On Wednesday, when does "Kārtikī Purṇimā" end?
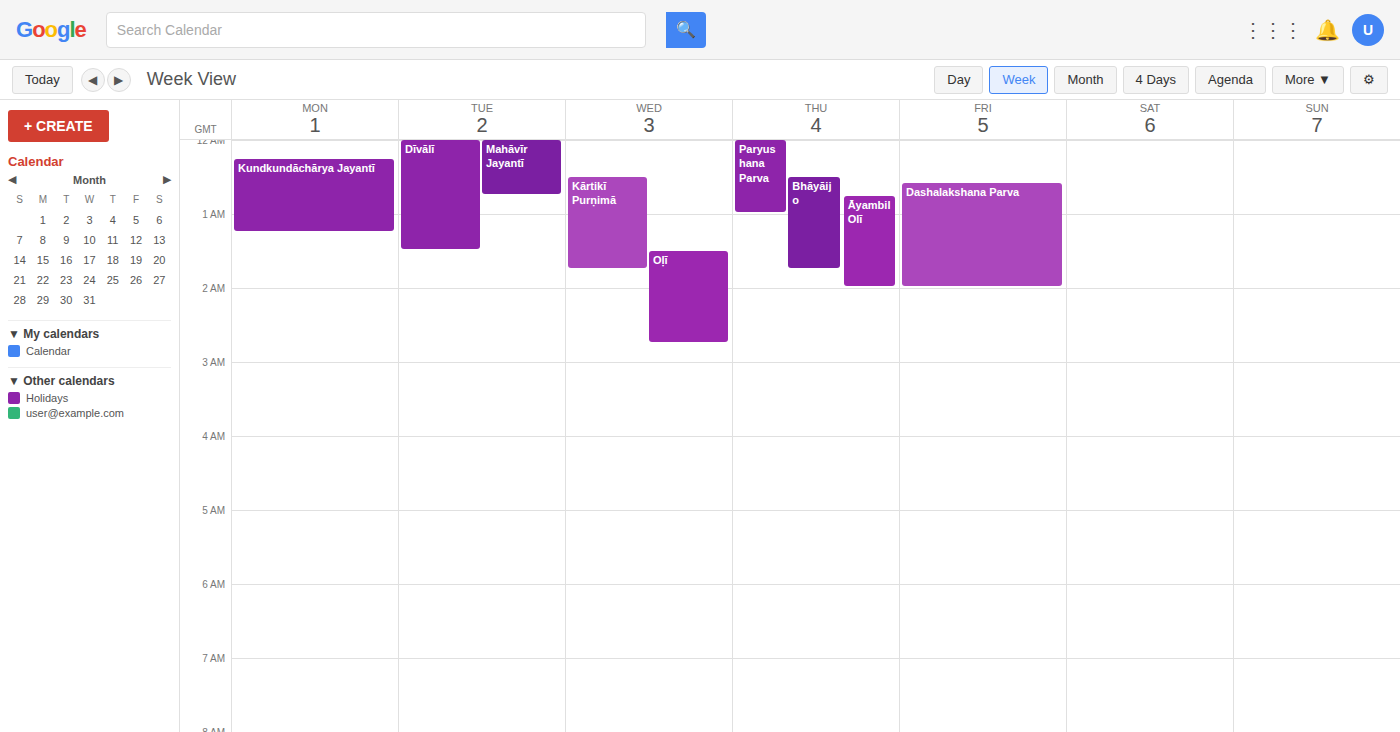
1:45 AM